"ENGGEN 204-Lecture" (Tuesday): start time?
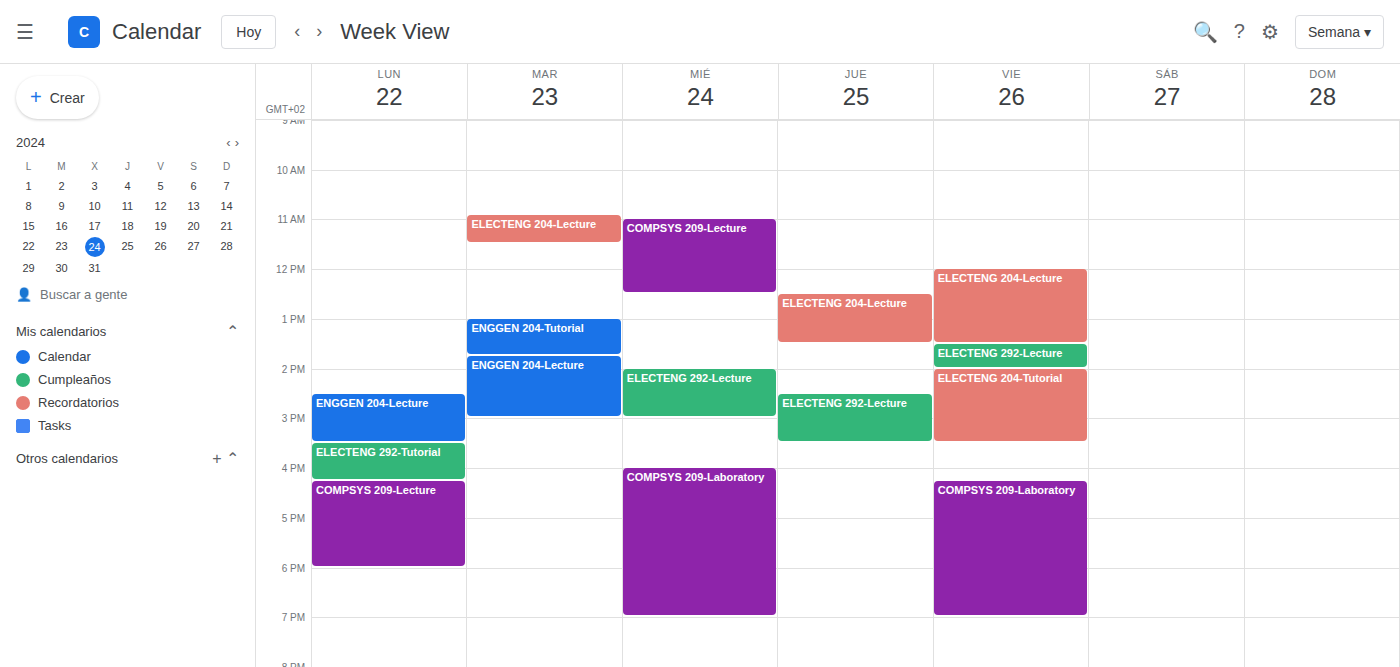
1:45 PM